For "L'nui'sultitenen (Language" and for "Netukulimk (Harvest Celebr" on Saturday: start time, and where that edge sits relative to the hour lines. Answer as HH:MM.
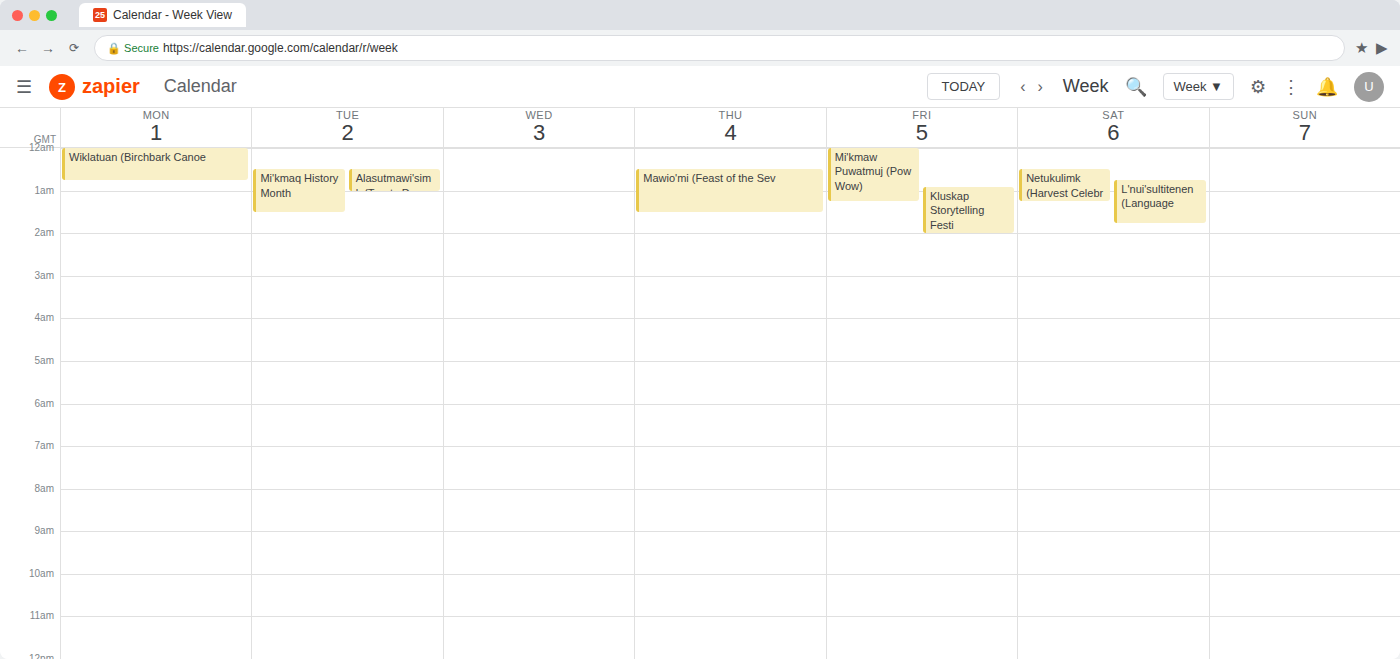
"L'nui'sultitenen (Language": 00:45, neither: three quarters of the way from the 00:00 line to the 01:00 line. "Netukulimk (Harvest Celebr": 00:30, halfway between the 00:00 and 01:00 lines.